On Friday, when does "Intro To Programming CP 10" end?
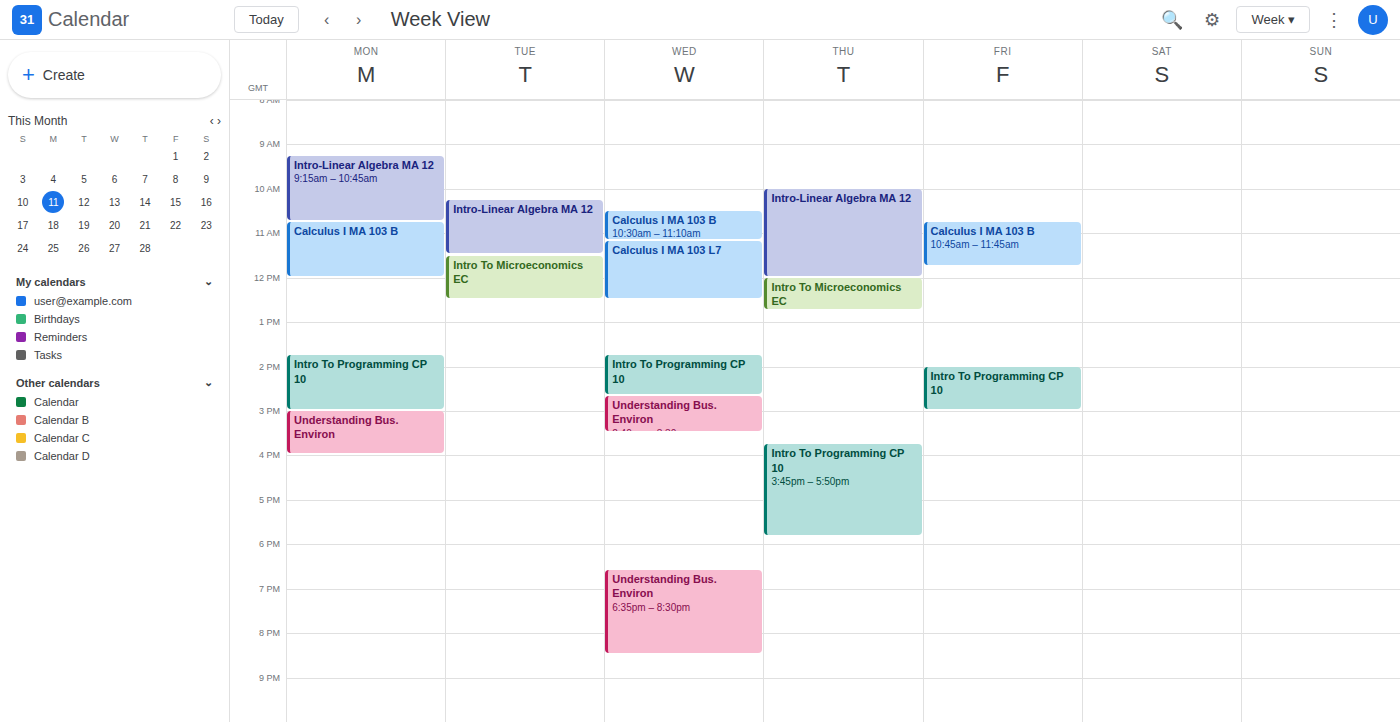
3:00 PM